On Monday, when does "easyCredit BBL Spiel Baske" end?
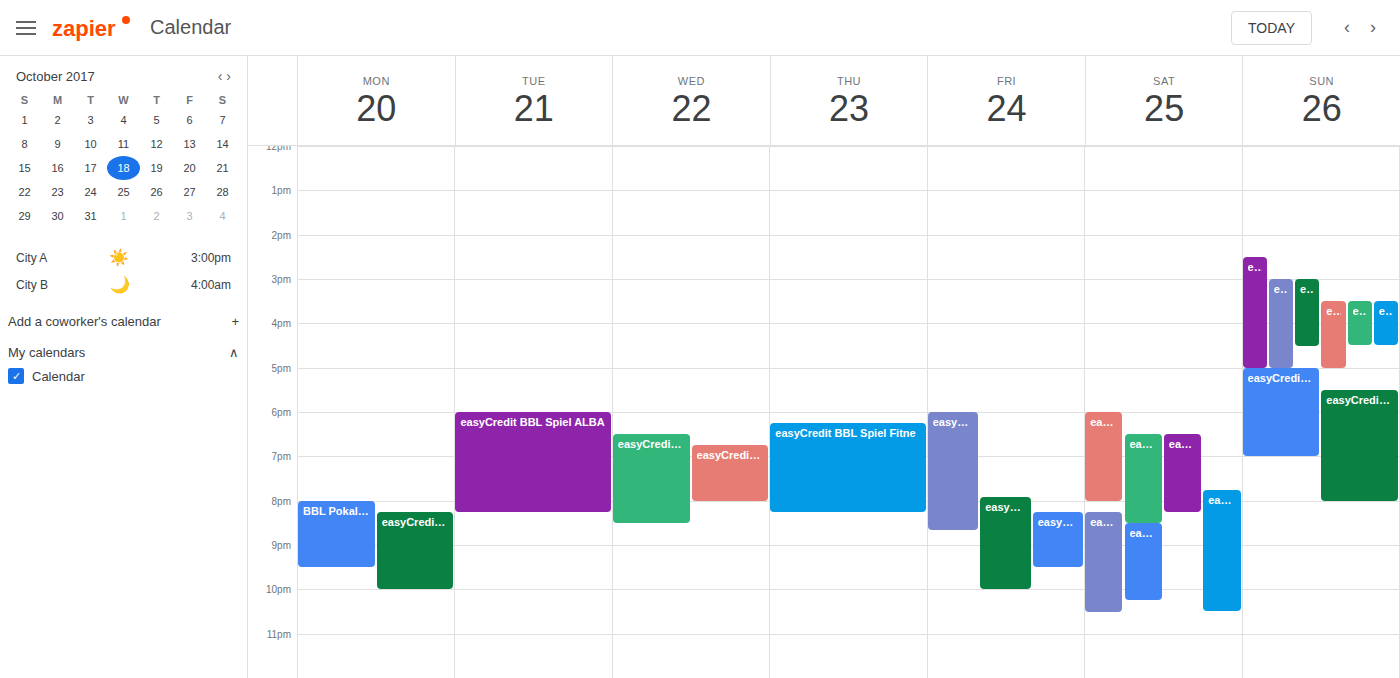
10:00 PM